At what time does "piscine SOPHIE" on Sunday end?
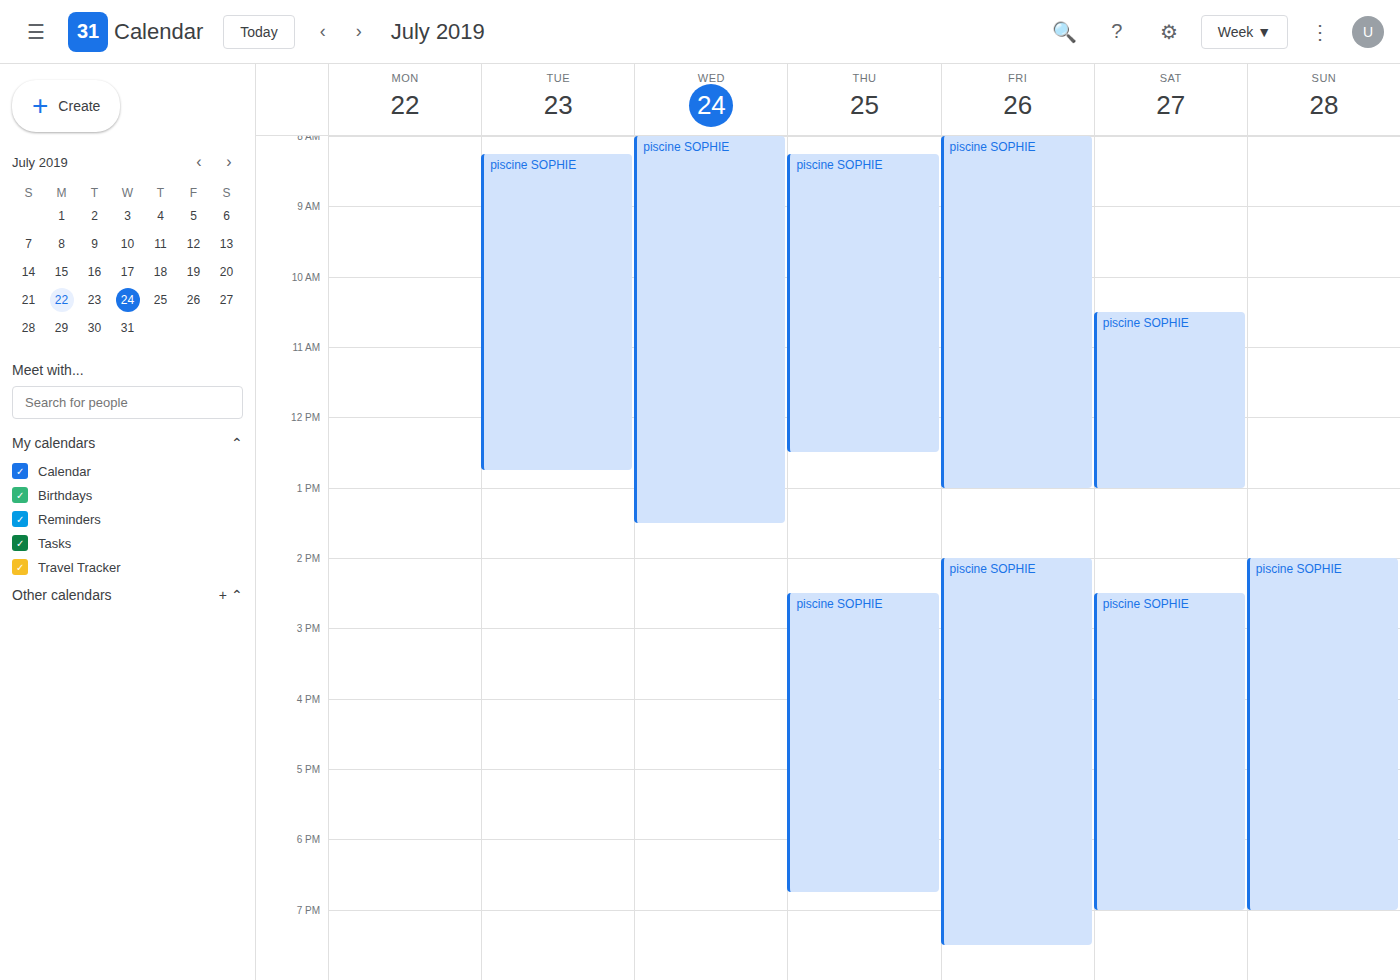
7:00 PM